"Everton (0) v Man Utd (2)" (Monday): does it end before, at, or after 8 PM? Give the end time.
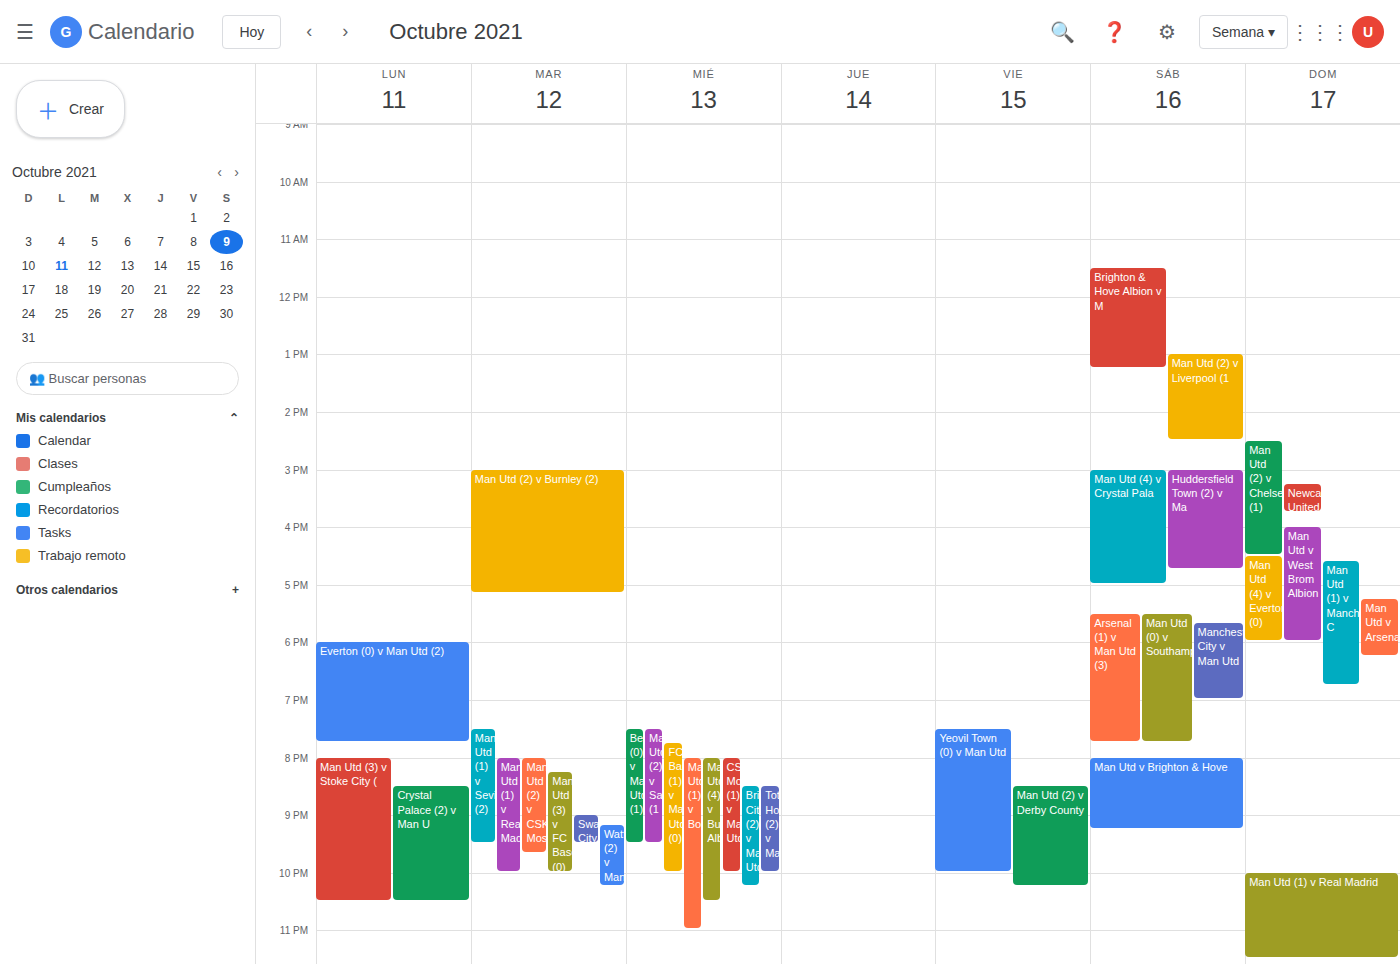
7:45 PM -- before 8 PM, 15 minutes above the 8 PM line.